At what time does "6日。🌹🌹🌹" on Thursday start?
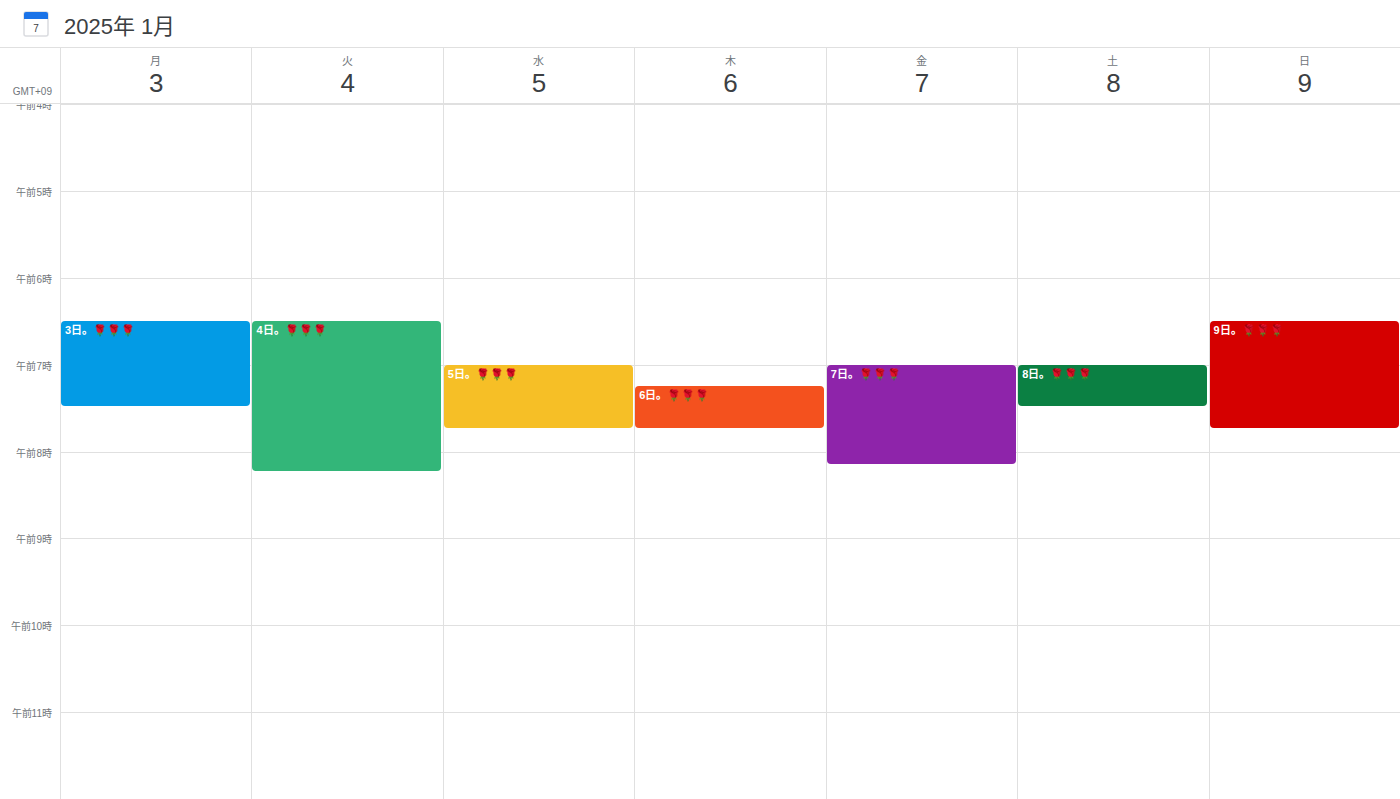
7:15 AM